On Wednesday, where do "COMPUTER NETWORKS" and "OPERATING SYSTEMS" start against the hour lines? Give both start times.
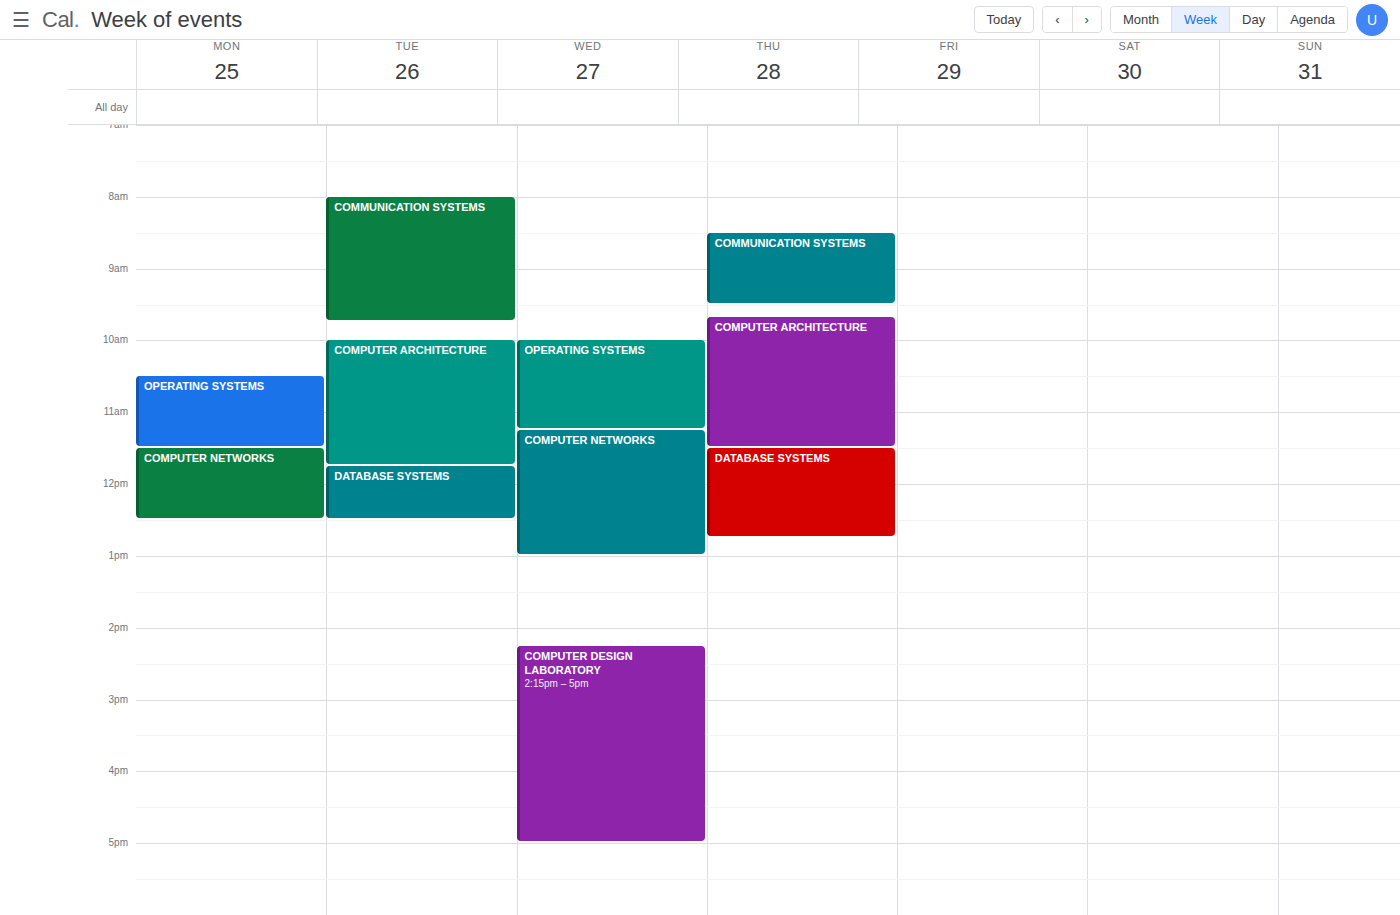
"COMPUTER NETWORKS": 11:15 AM, neither: a quarter of the way from the 11 AM line to the 12 PM line. "OPERATING SYSTEMS": 10:00 AM, exactly on the 10 AM line.